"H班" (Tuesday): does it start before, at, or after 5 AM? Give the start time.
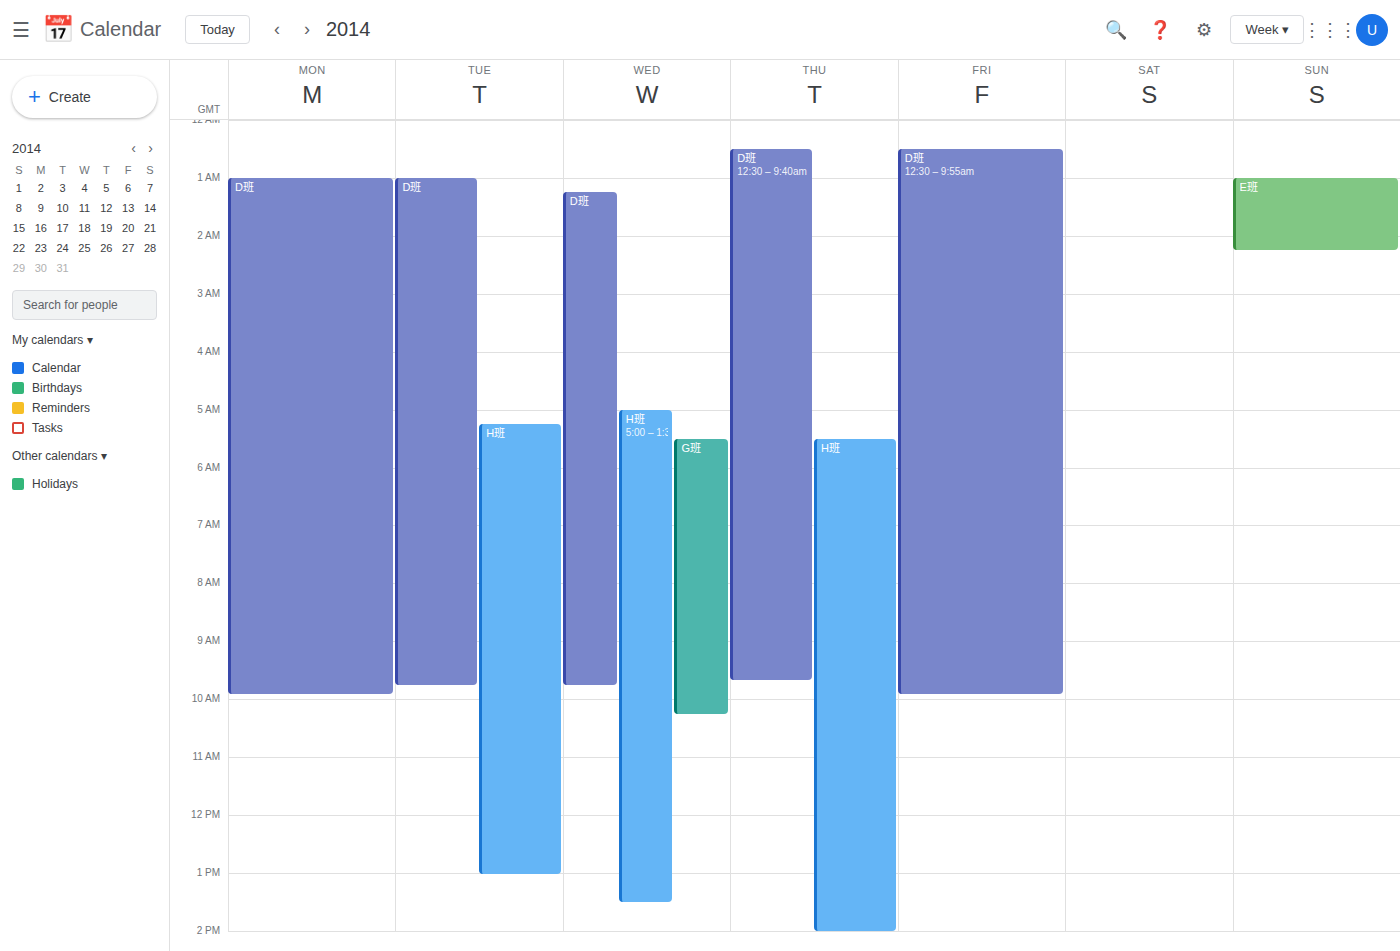
5:15 AM -- after 5 AM, 15 minutes below the 5 AM line.